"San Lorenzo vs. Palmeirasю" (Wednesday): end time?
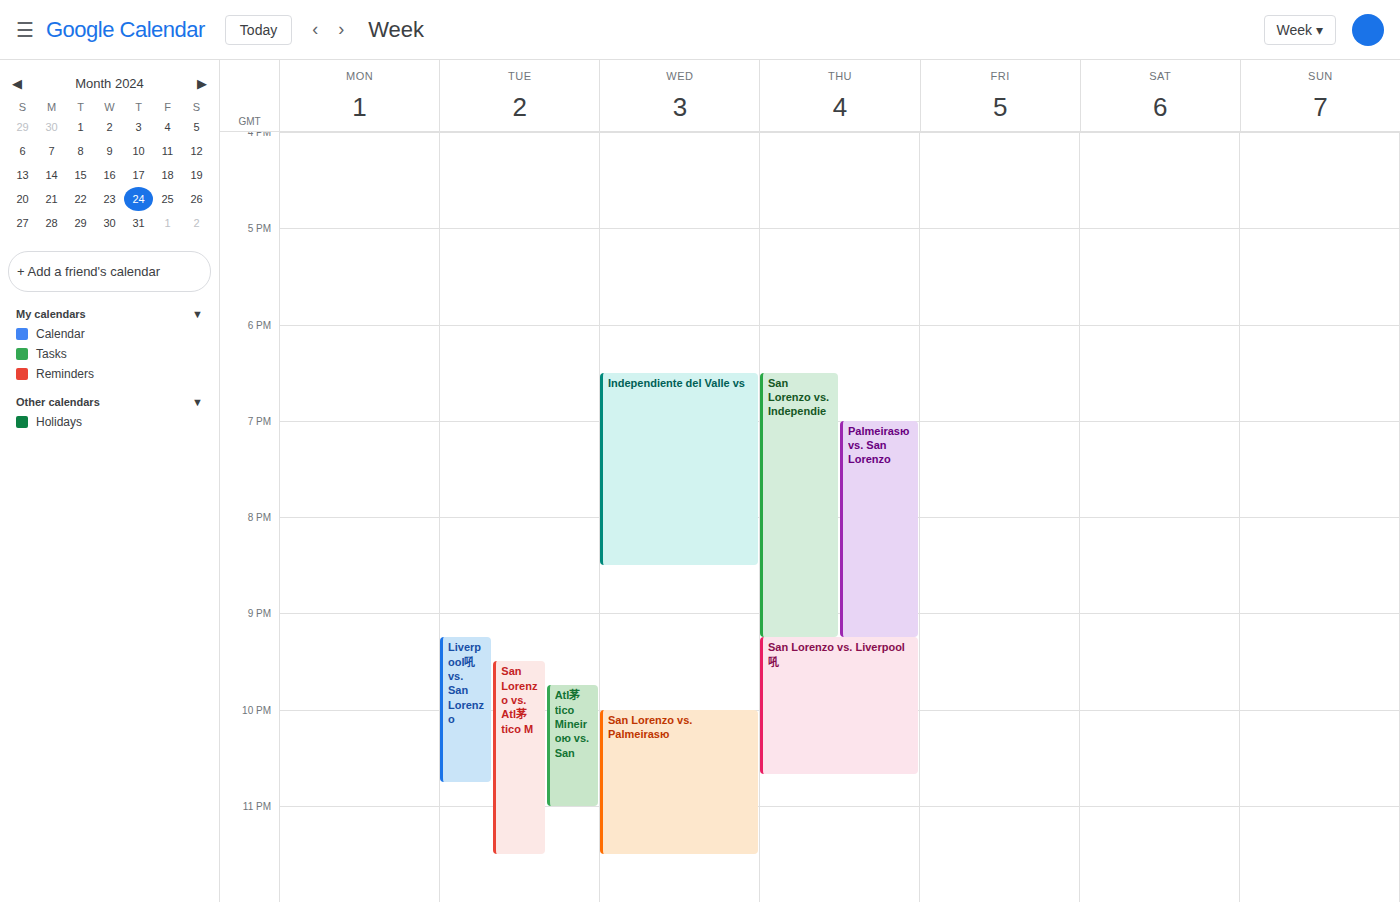
11:30 PM